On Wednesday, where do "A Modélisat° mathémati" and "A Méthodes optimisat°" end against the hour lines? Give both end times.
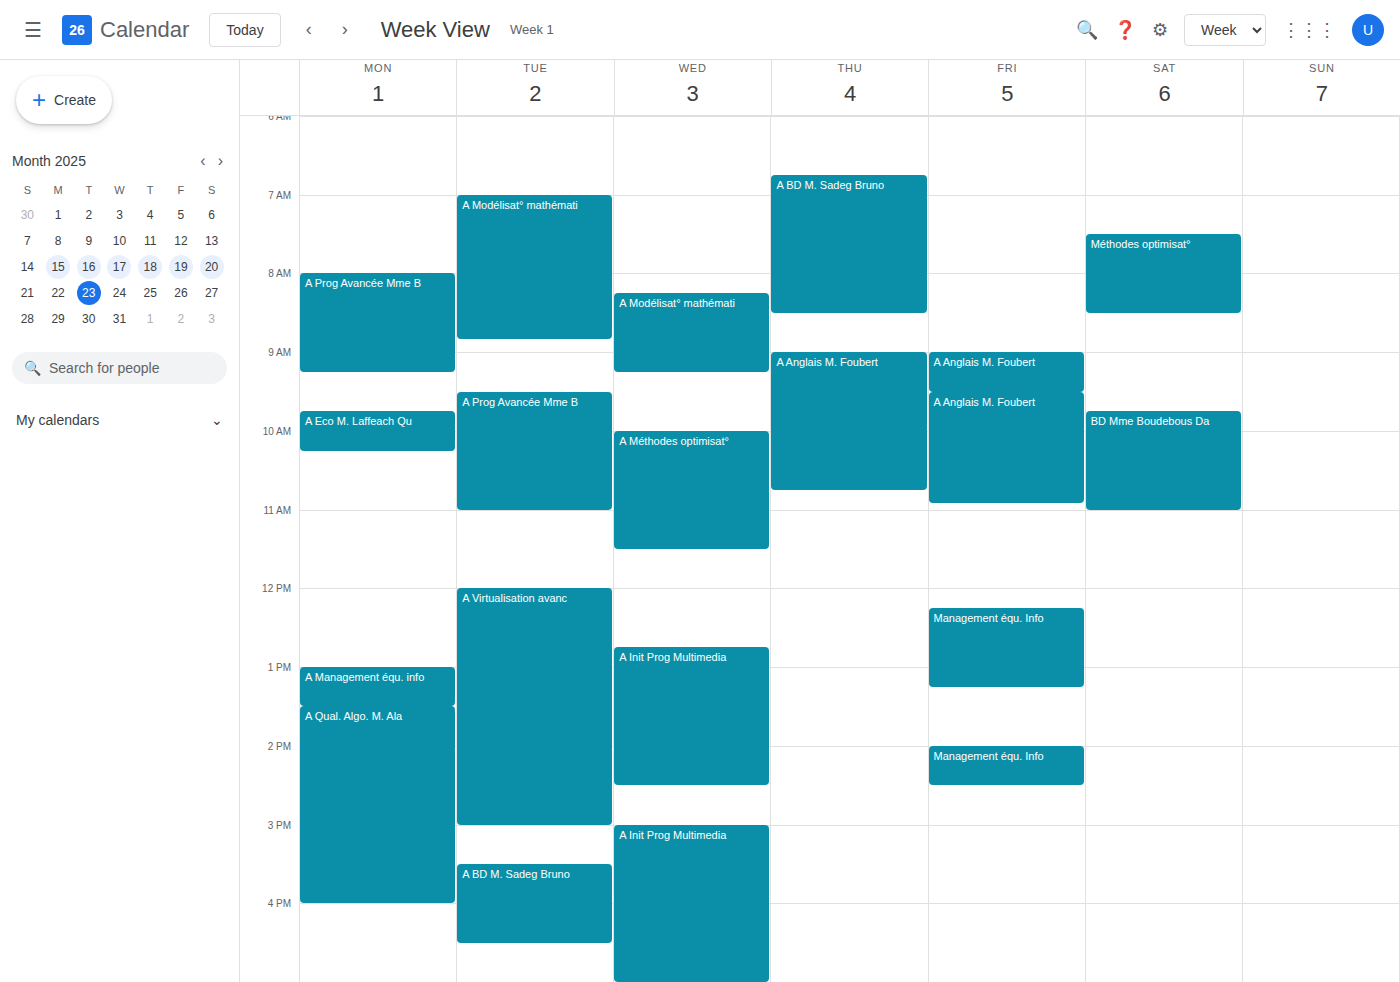
"A Modélisat° mathémati": 9:15 AM, neither: a quarter of the way from the 9 AM line to the 10 AM line. "A Méthodes optimisat°": 11:30 AM, halfway between the 11 AM and 12 PM lines.